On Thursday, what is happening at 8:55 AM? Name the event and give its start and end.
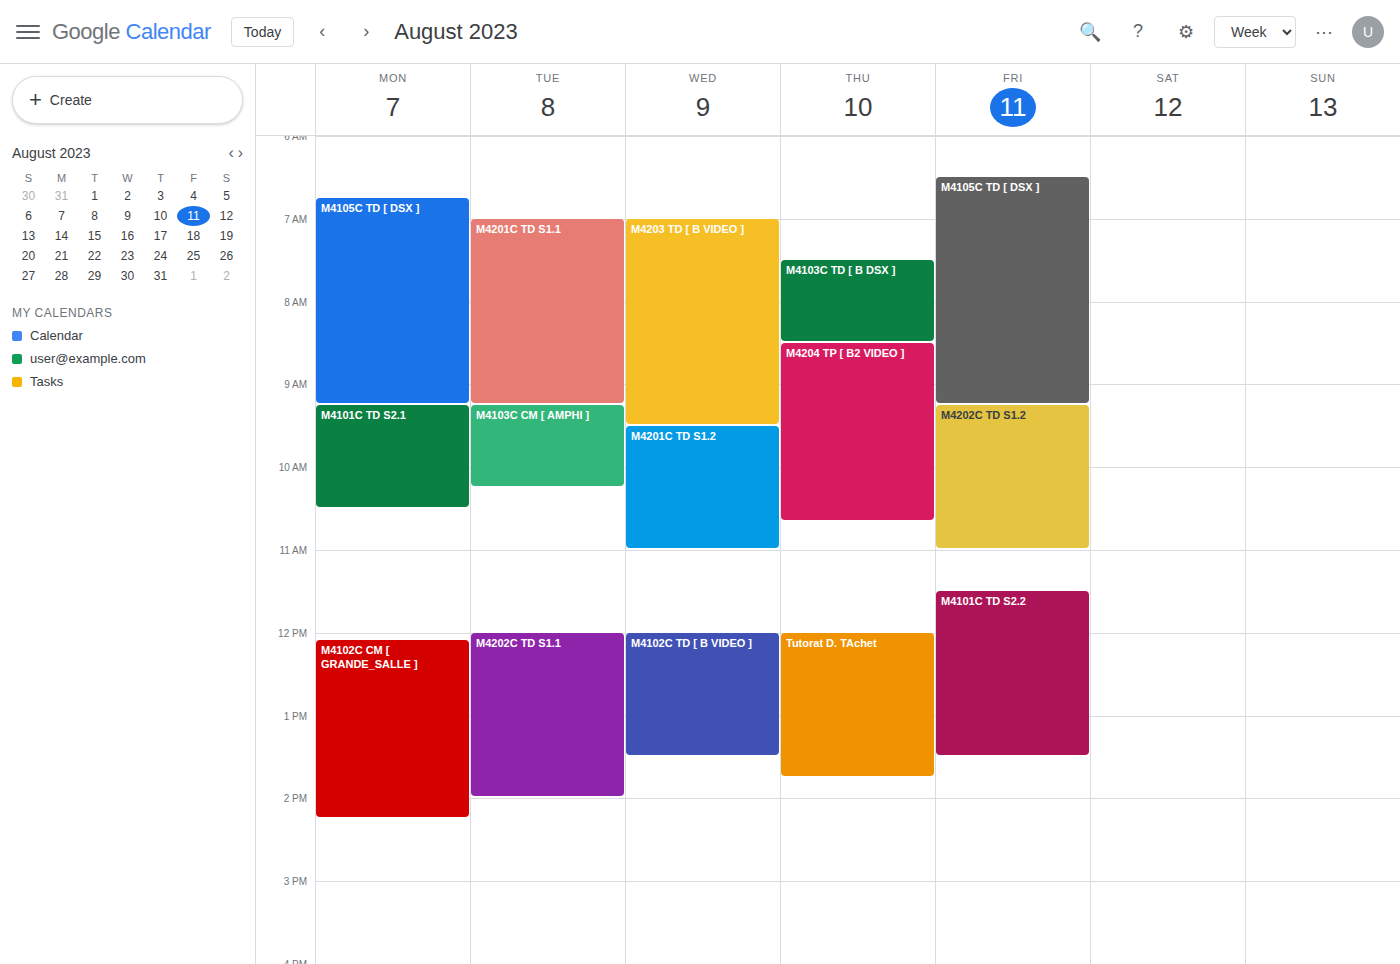
"M4204 TP [ B2 VIDEO ]", 8:30 AM to 10:40 AM